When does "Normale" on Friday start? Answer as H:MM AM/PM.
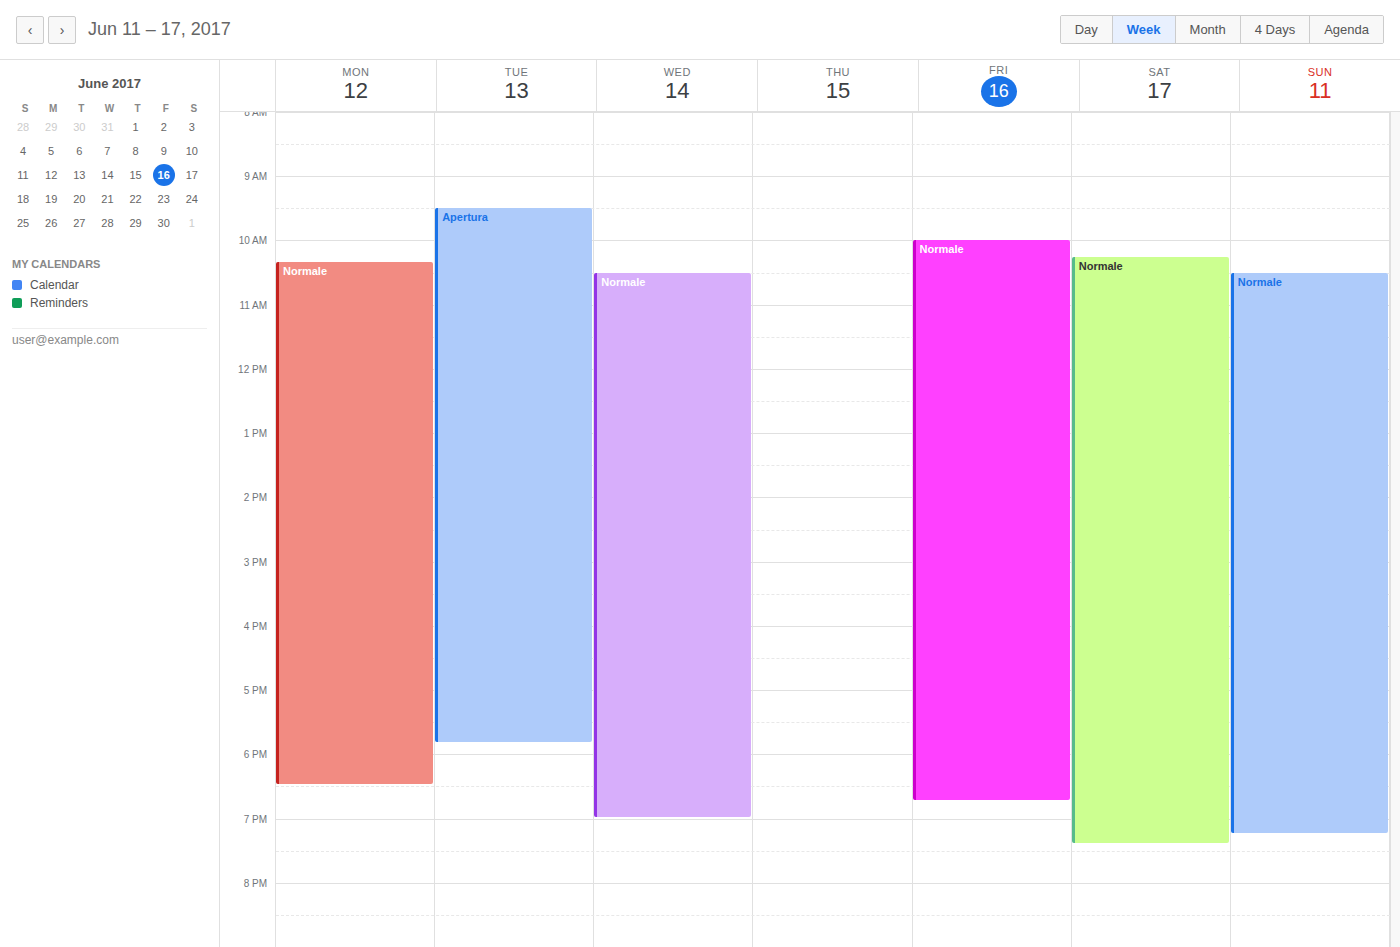
10:00 AM